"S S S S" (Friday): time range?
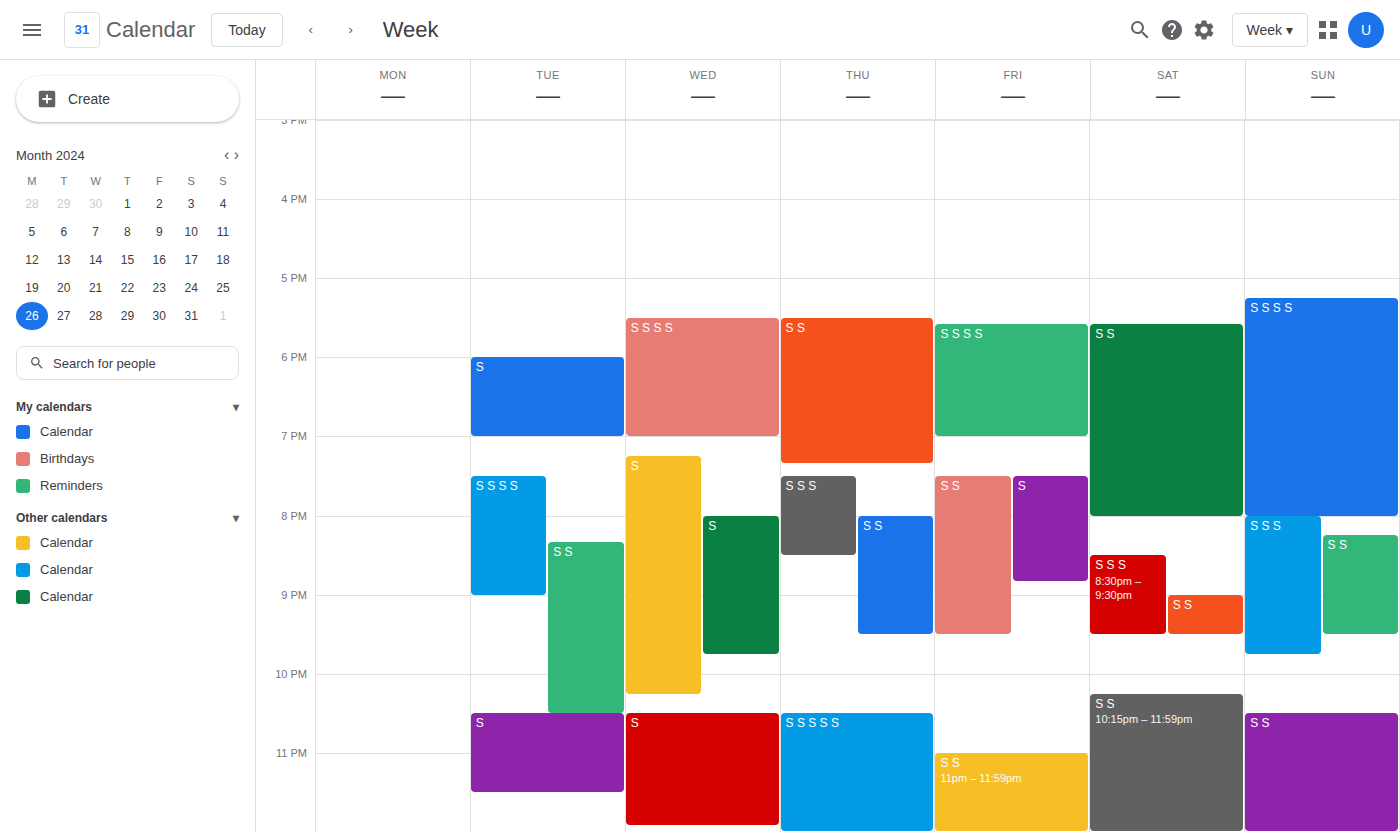
5:35 PM to 7:00 PM